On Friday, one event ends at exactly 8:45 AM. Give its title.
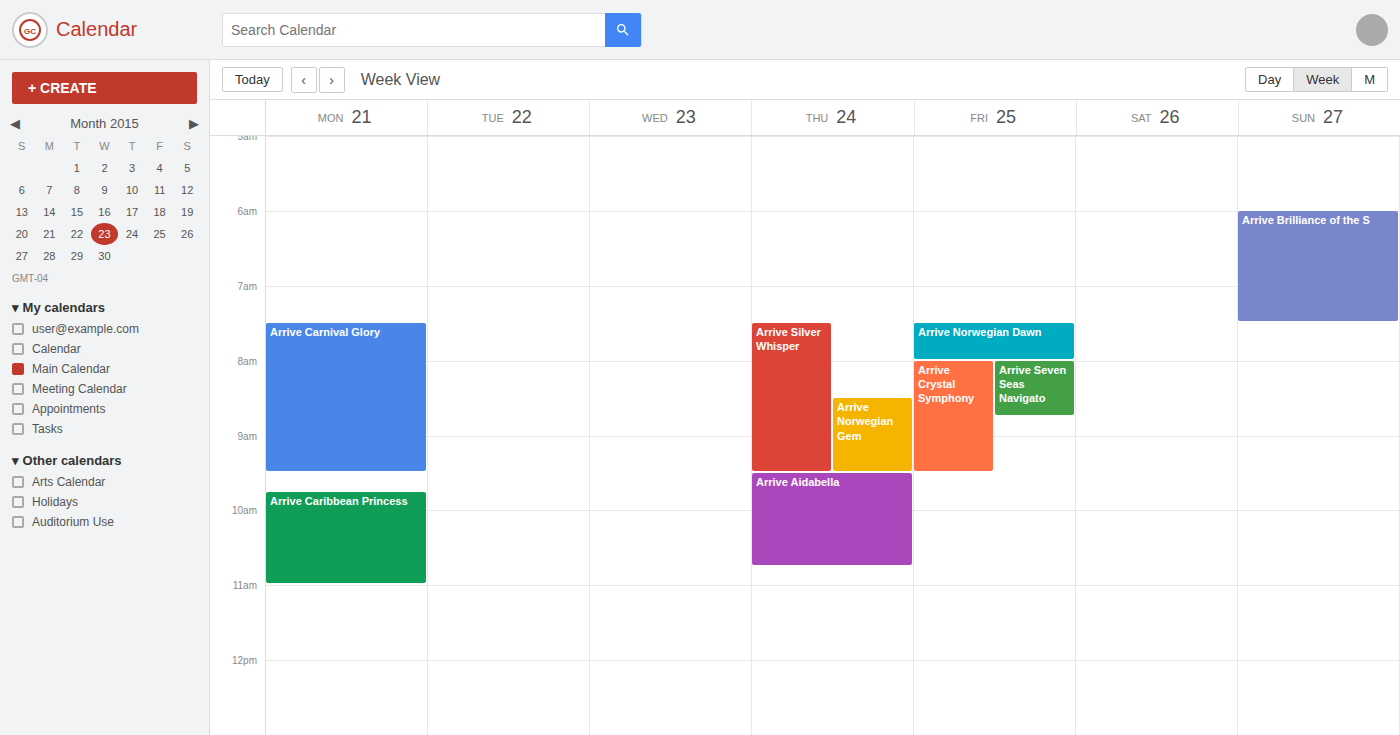
"Arrive Seven Seas Navigato"